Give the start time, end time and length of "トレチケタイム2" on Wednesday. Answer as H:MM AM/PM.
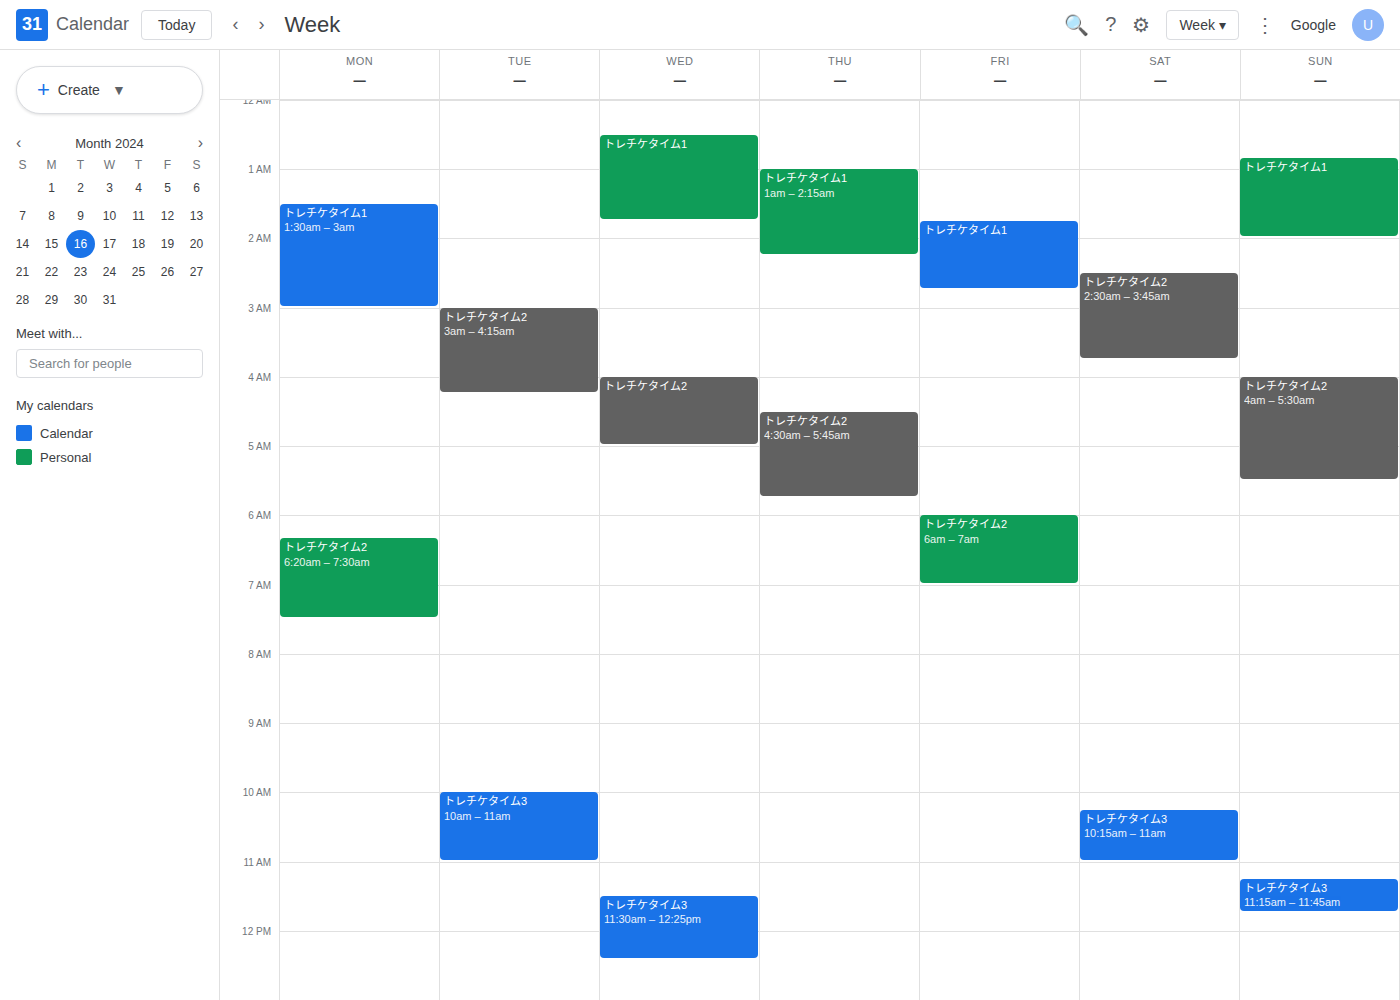
4:00 AM to 5:00 AM, 1 hour